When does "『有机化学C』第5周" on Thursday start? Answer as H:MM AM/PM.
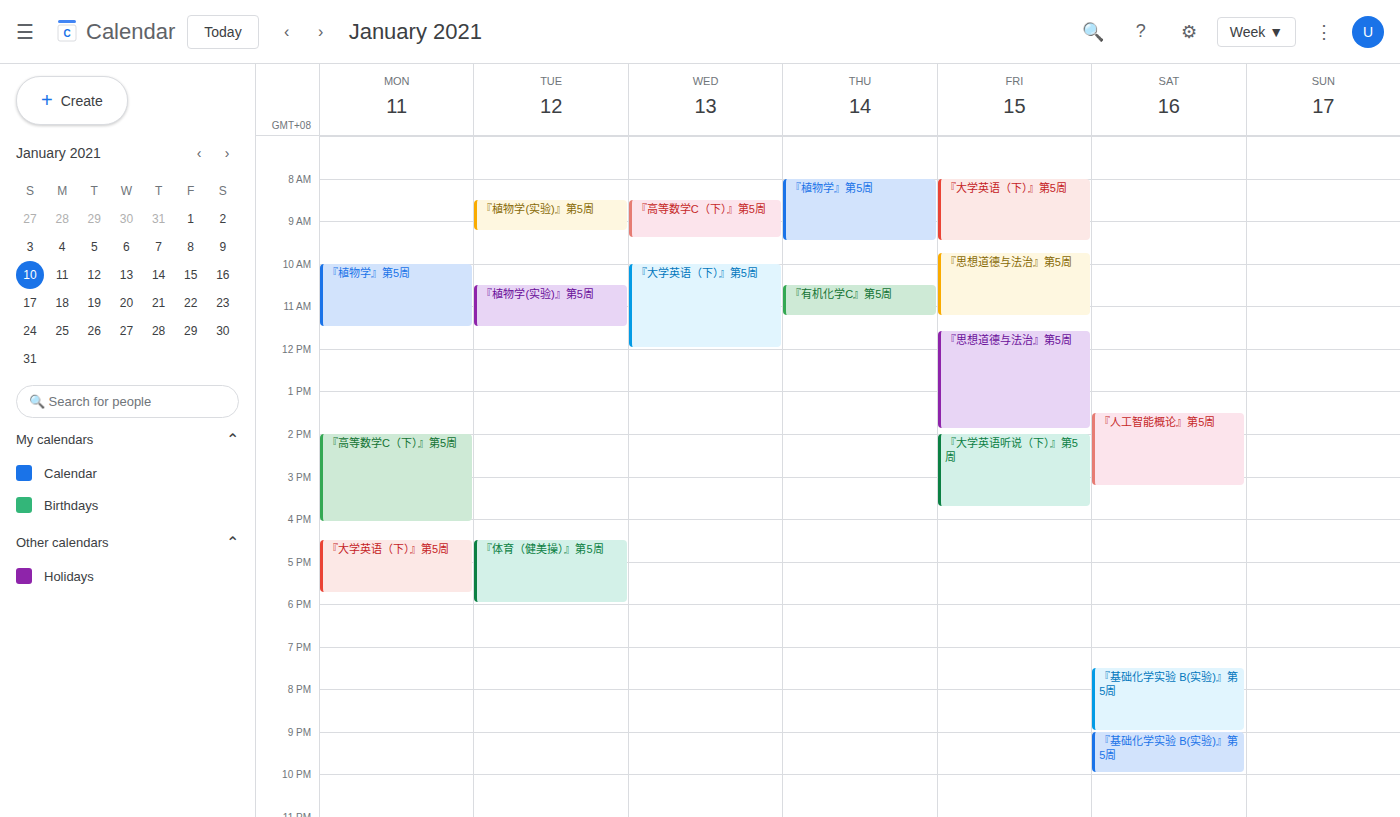
10:30 AM